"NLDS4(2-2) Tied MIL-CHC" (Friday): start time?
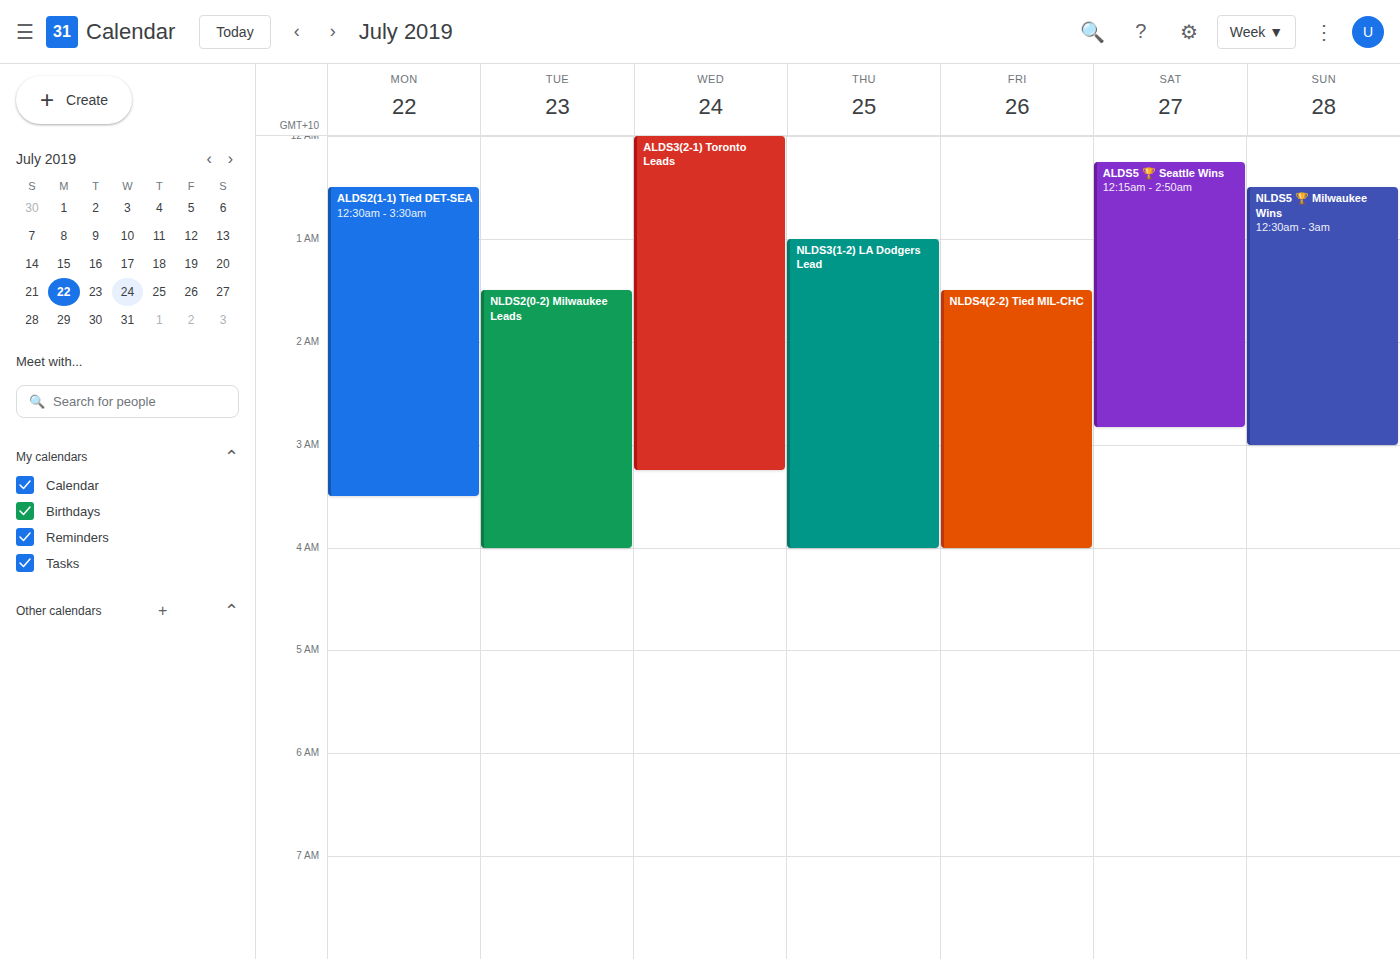
01:30